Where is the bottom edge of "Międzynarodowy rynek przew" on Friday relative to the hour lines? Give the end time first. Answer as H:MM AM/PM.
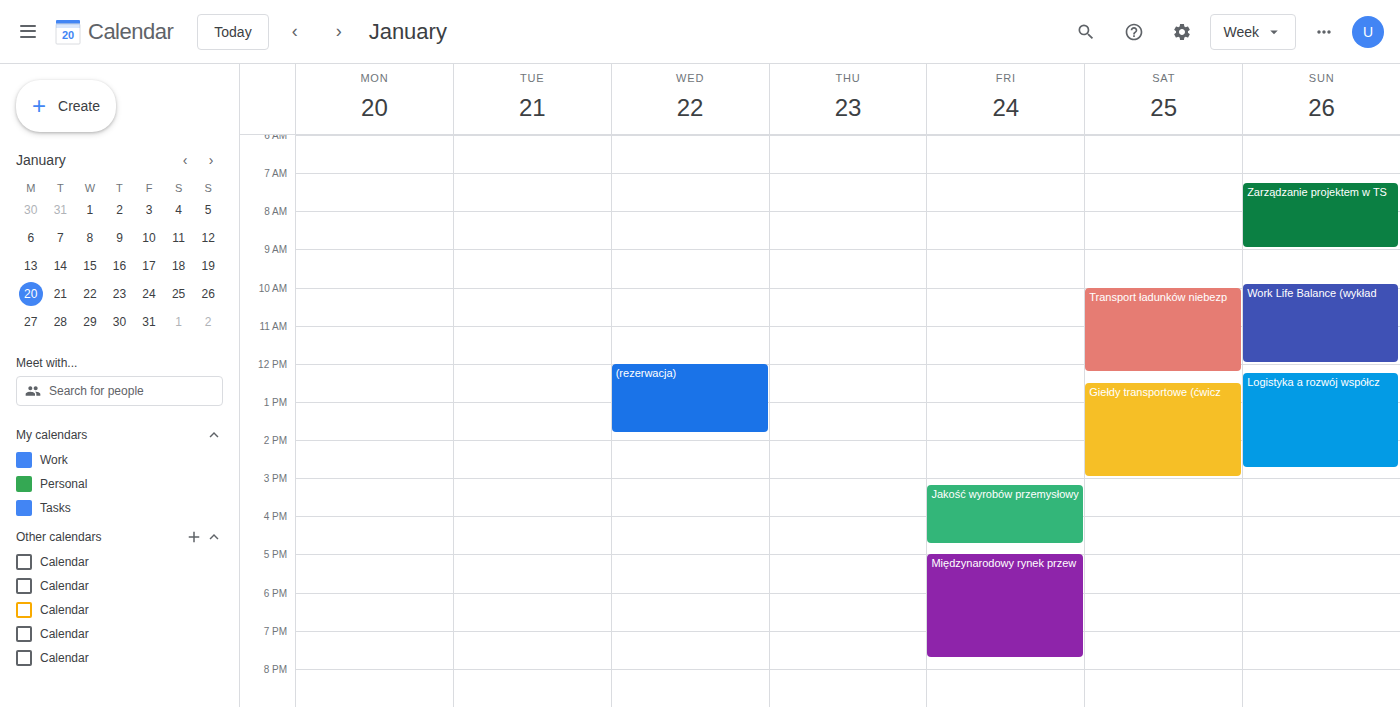
7:45 PM -- neither: three quarters of the way from the 7 PM line to the 8 PM line.